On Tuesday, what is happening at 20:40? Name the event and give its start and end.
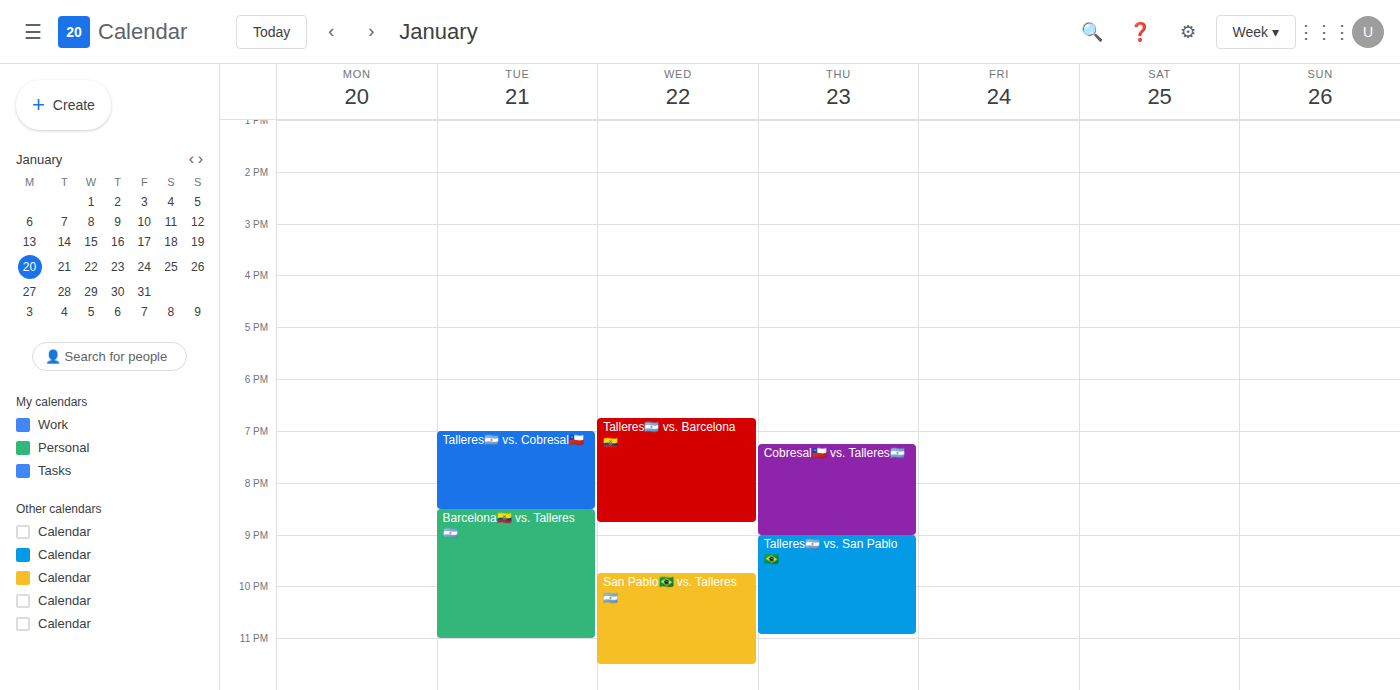
"Barcelona🇪🇨 vs. Talleres🇦🇷", 20:30 to 23:00